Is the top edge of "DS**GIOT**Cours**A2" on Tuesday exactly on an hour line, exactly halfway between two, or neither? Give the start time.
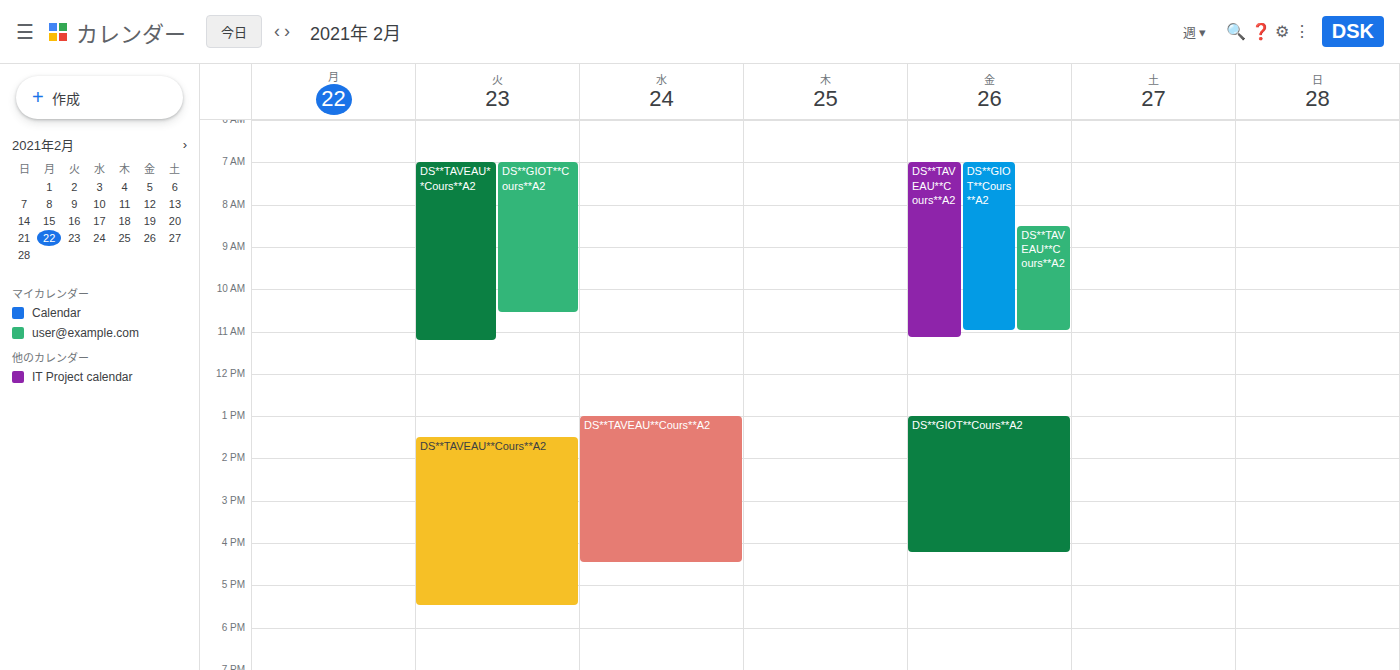
7:00 AM -- exactly on the 7 AM line.